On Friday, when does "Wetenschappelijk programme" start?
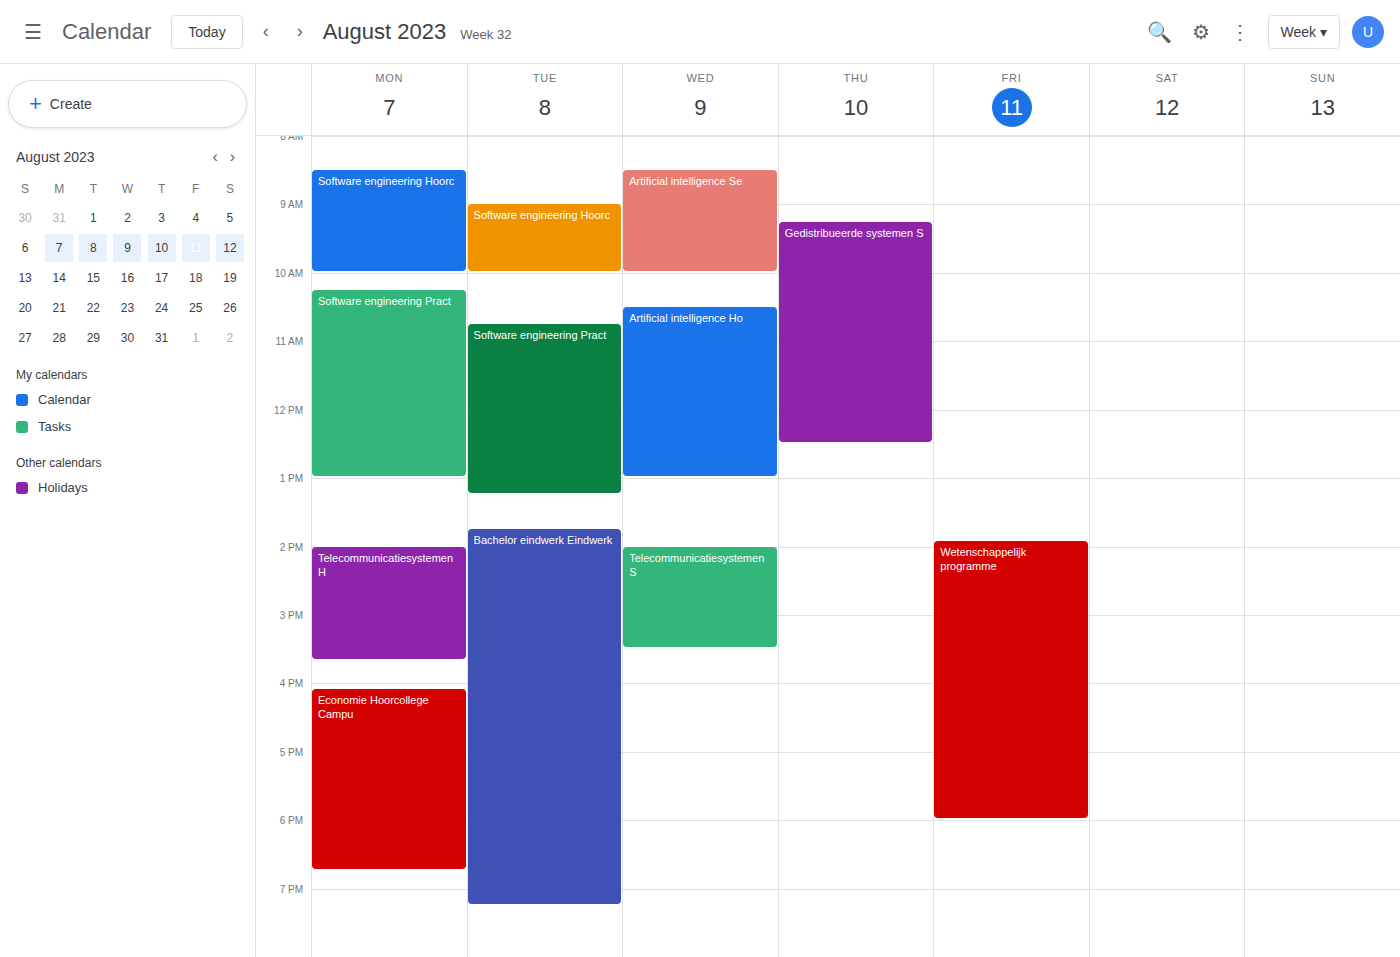
1:55 PM